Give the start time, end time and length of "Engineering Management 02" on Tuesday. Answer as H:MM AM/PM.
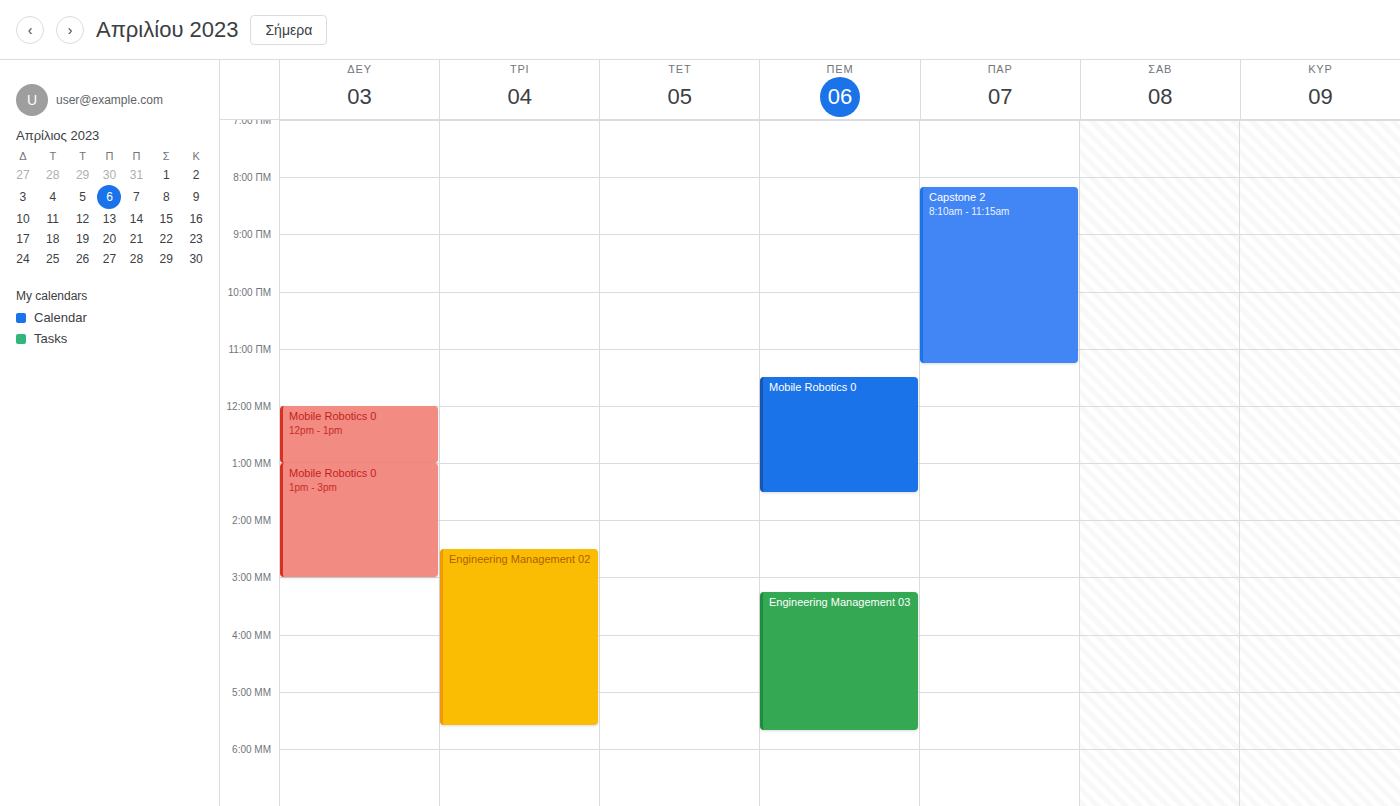
2:30 PM to 5:35 PM, 3 hours 5 minutes